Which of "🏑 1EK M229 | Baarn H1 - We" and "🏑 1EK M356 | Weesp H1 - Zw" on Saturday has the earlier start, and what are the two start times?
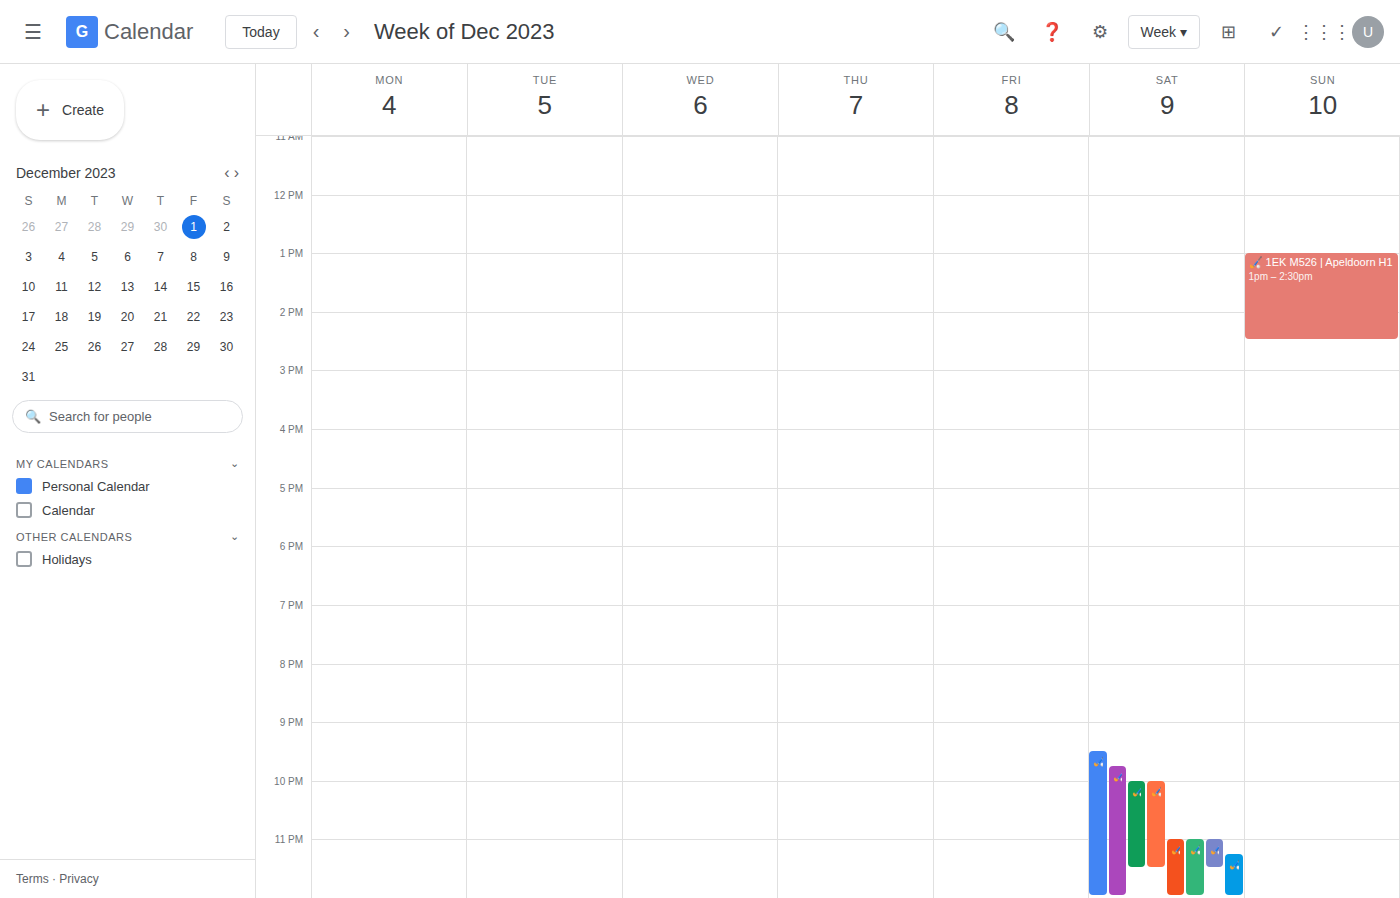
"🏑 1EK M356 | Weesp H1 - Zw" 11:00 PM; "🏑 1EK M229 | Baarn H1 - We" 11:15 PM.